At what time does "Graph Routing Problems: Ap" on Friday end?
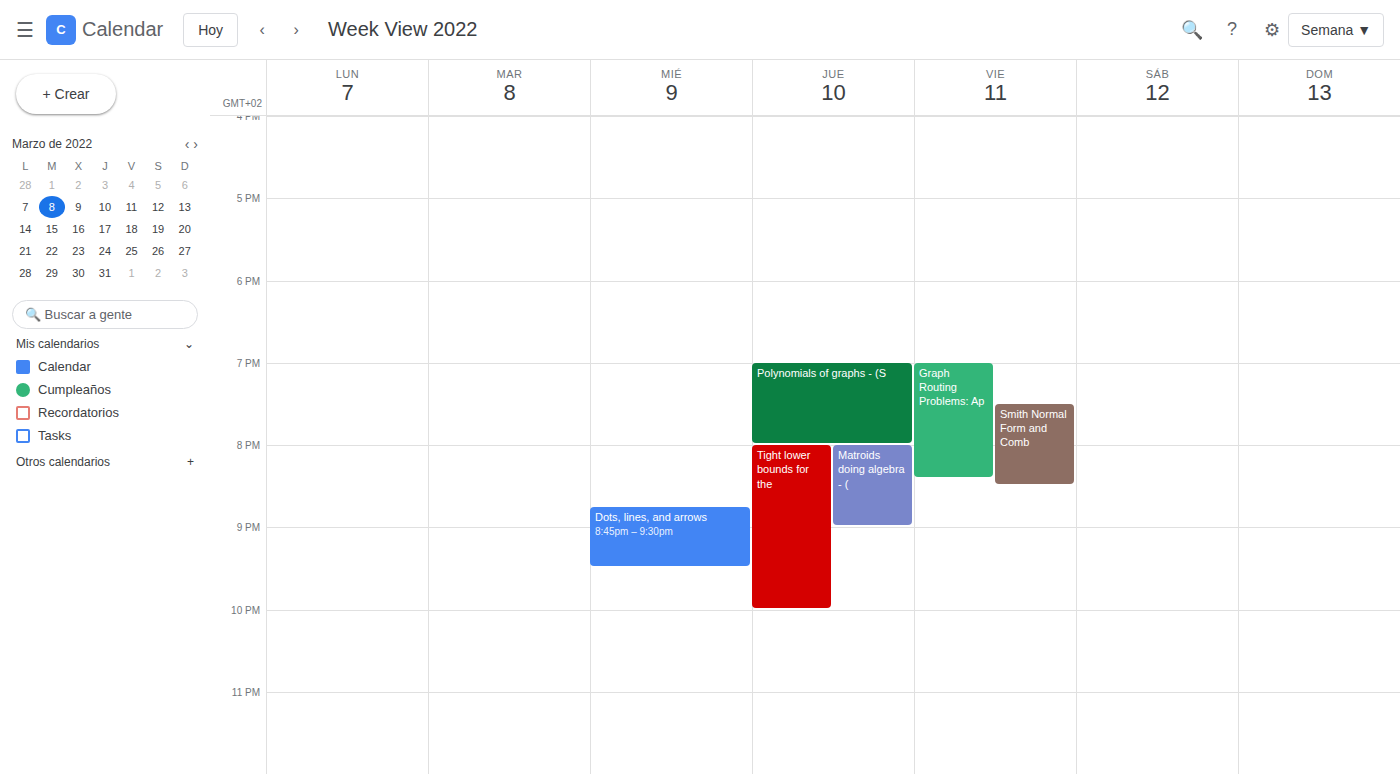
20:25